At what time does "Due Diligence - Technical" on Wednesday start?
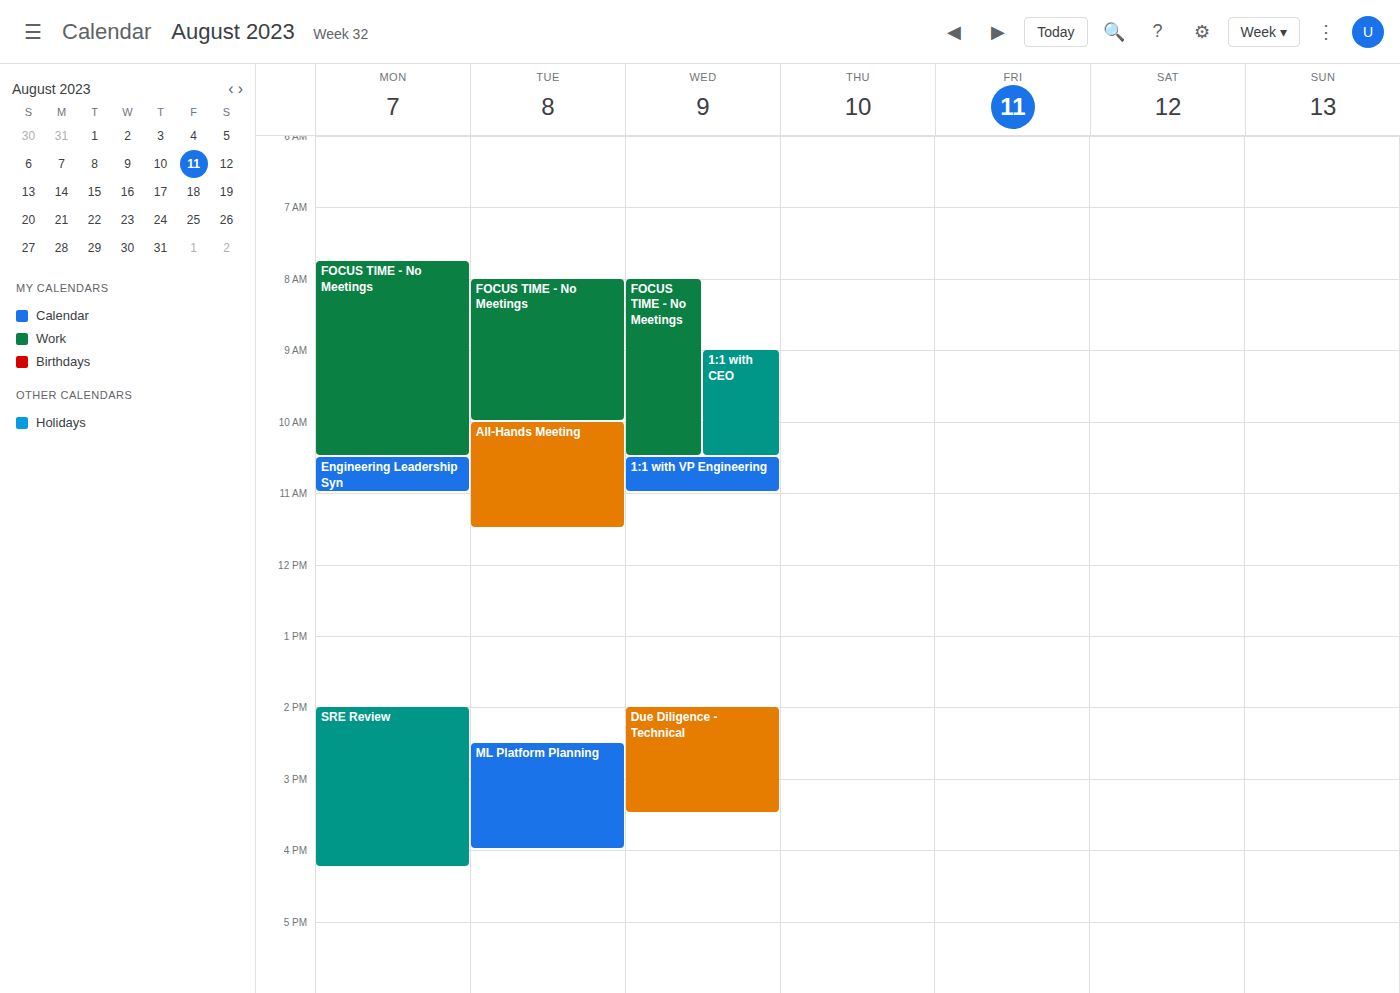
2:00 PM